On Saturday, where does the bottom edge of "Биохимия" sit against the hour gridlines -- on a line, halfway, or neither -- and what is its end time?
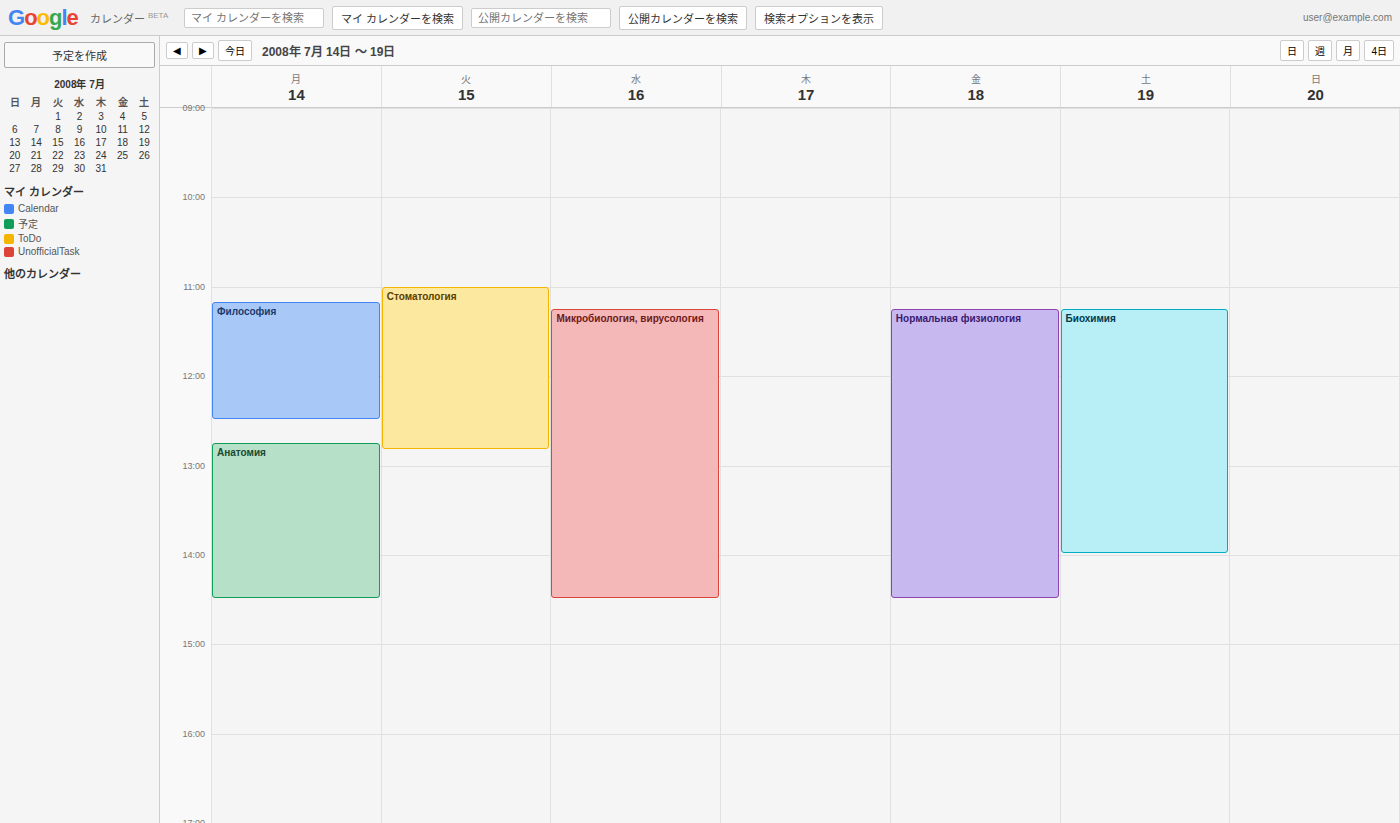
2:00 PM -- exactly on the 2 PM line.